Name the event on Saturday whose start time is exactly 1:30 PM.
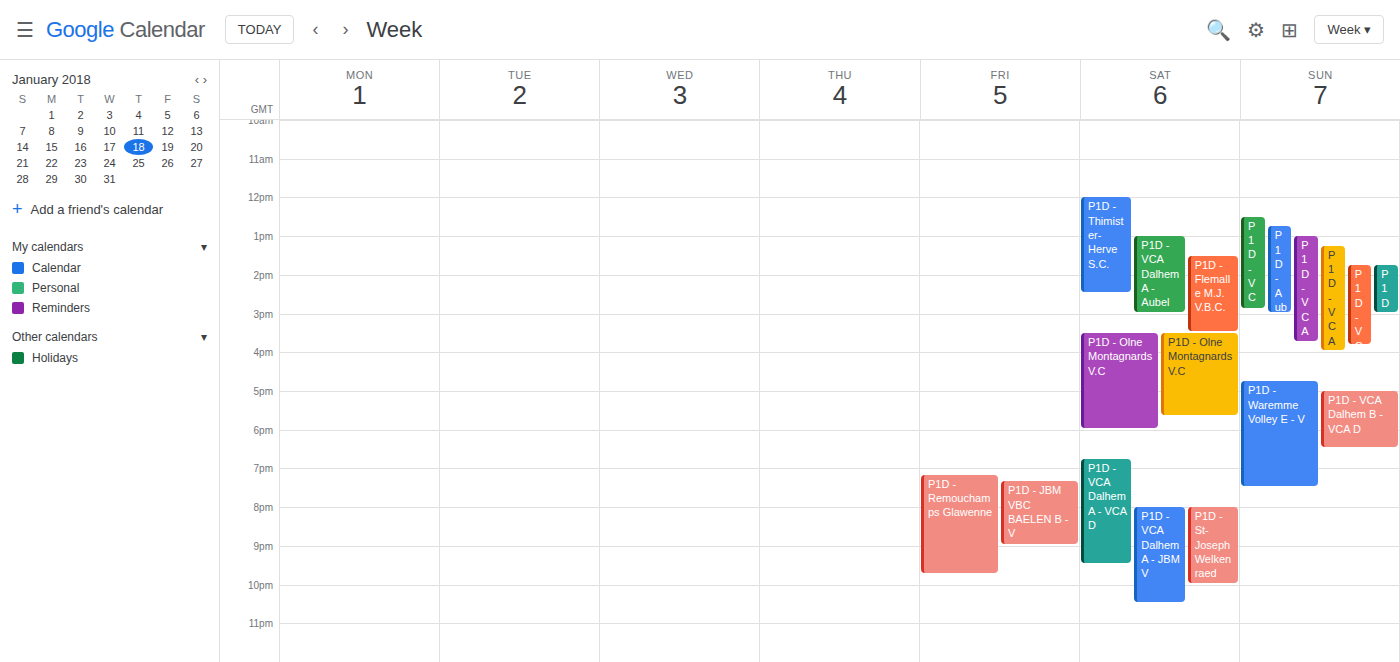
"P1D - Flemalle M.J. V.B.C."